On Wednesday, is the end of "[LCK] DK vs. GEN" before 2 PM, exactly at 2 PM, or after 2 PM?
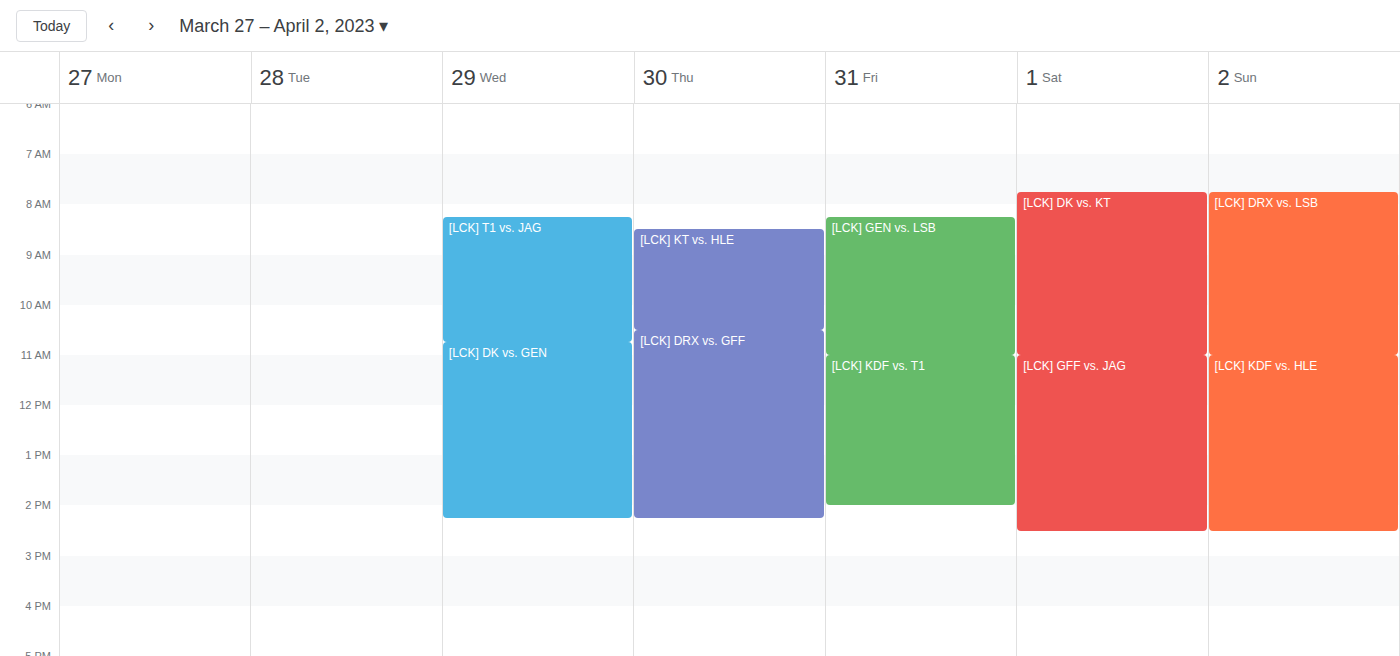
2:15 PM -- after 2 PM, 15 minutes below the 2 PM line.